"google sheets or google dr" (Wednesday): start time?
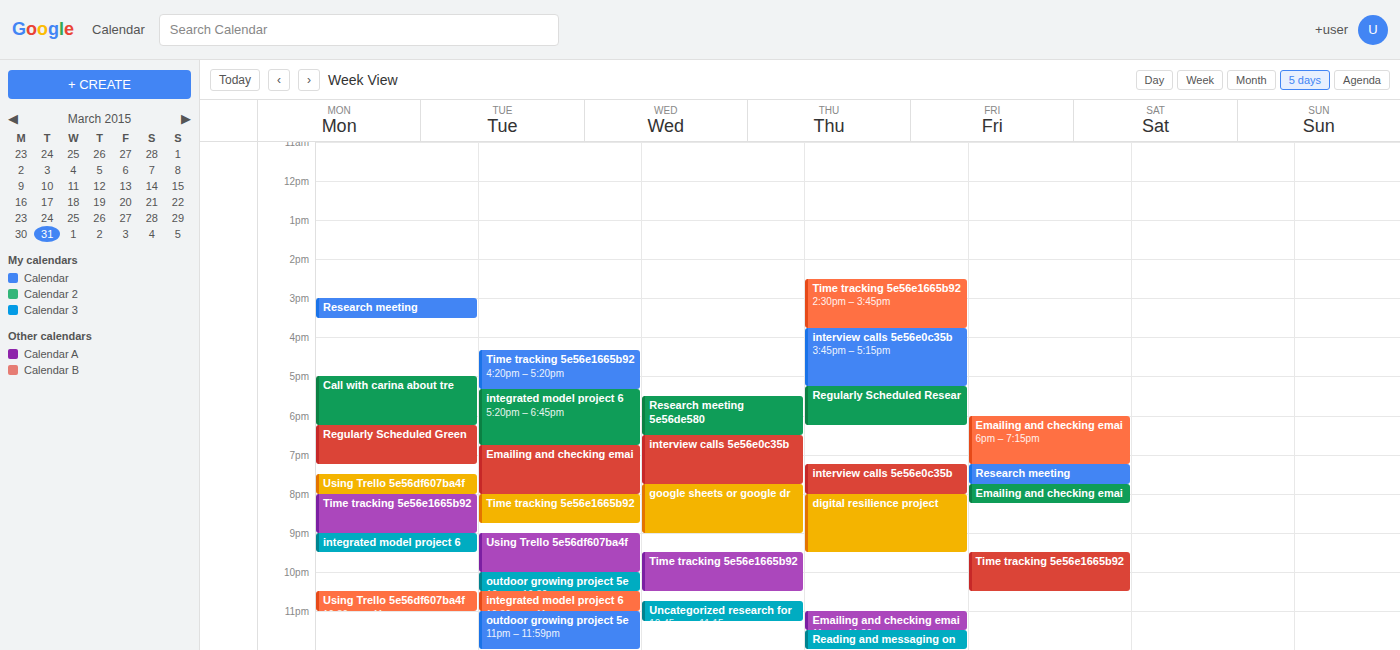
7:45 PM